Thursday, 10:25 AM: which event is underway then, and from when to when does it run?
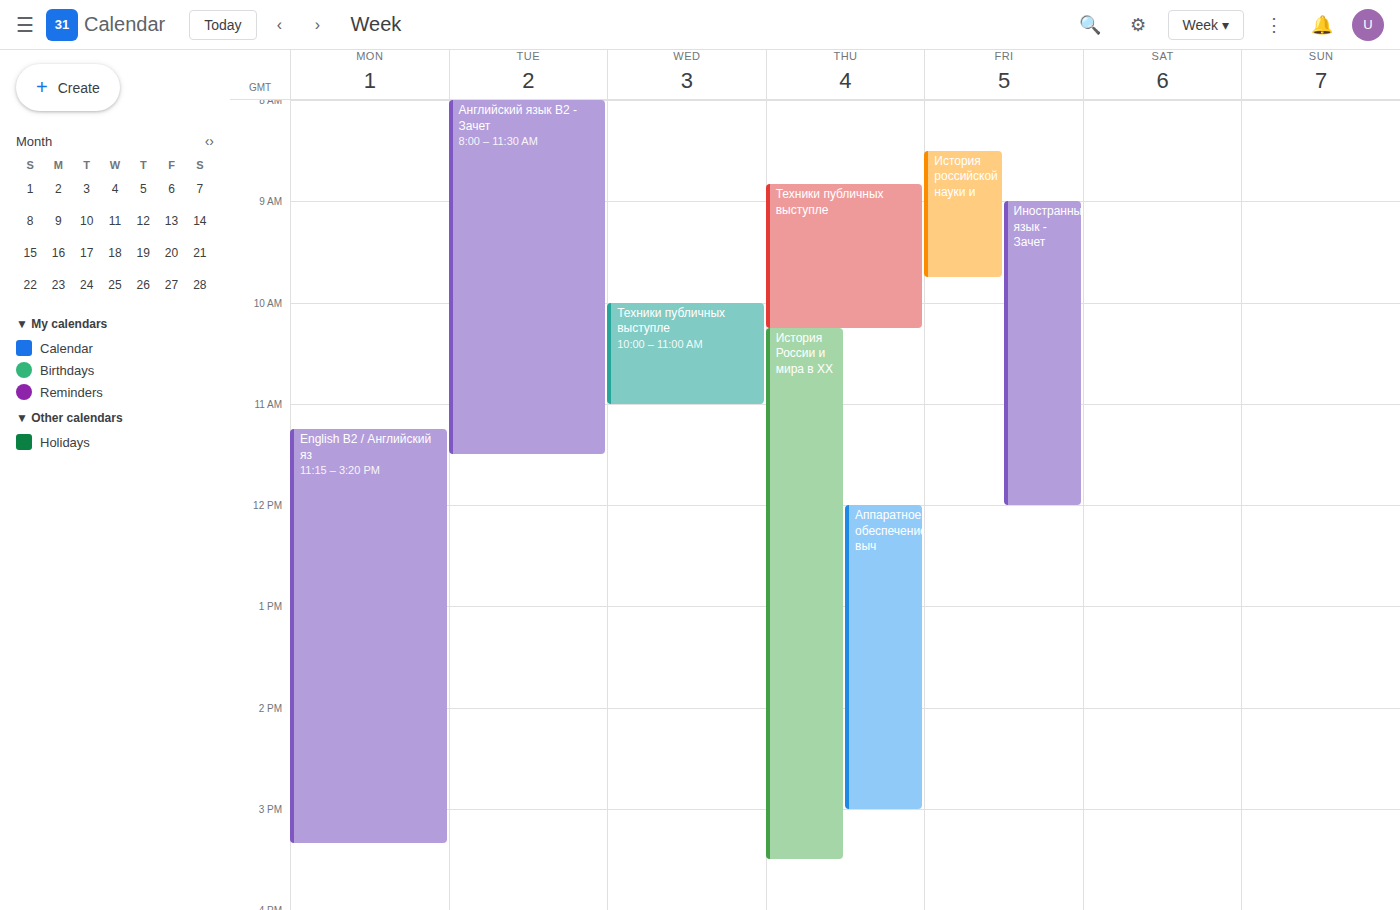
"История России и мира в ХХ", 10:15 AM to 3:30 PM